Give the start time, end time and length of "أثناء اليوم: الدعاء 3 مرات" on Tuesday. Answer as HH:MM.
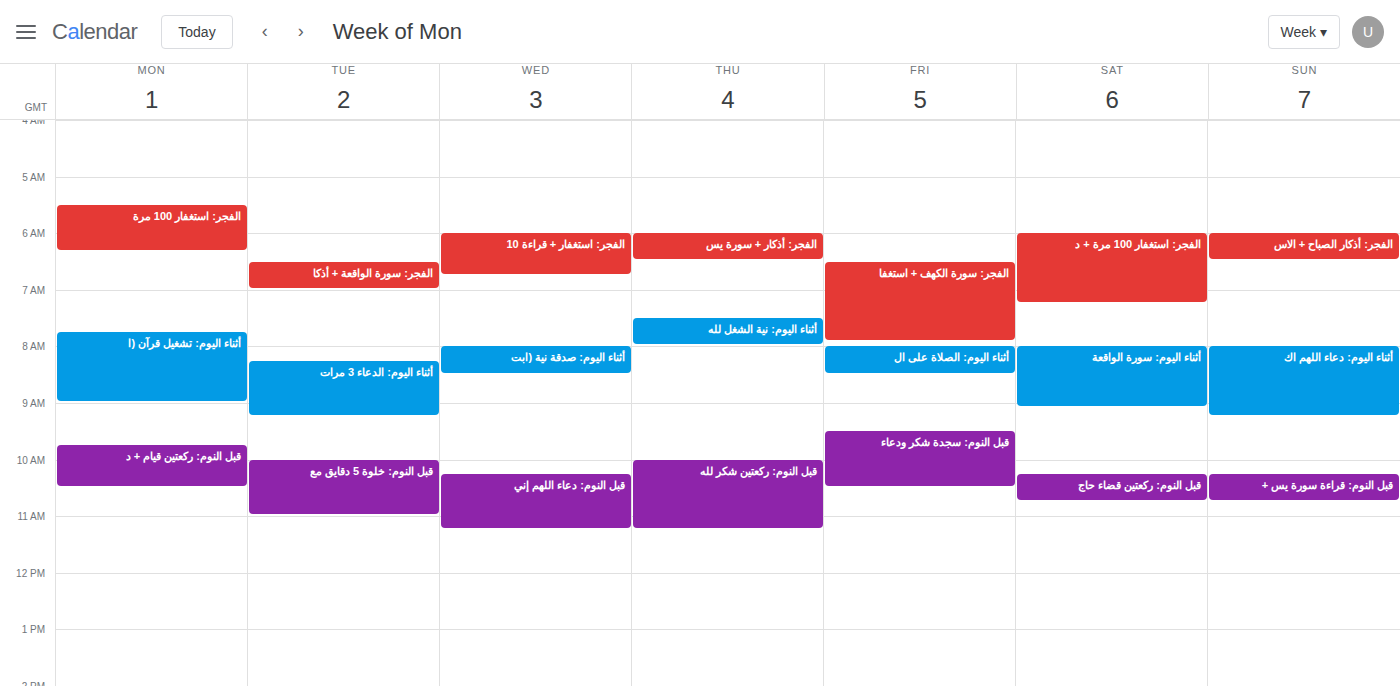
08:15 to 09:15, 1 hour